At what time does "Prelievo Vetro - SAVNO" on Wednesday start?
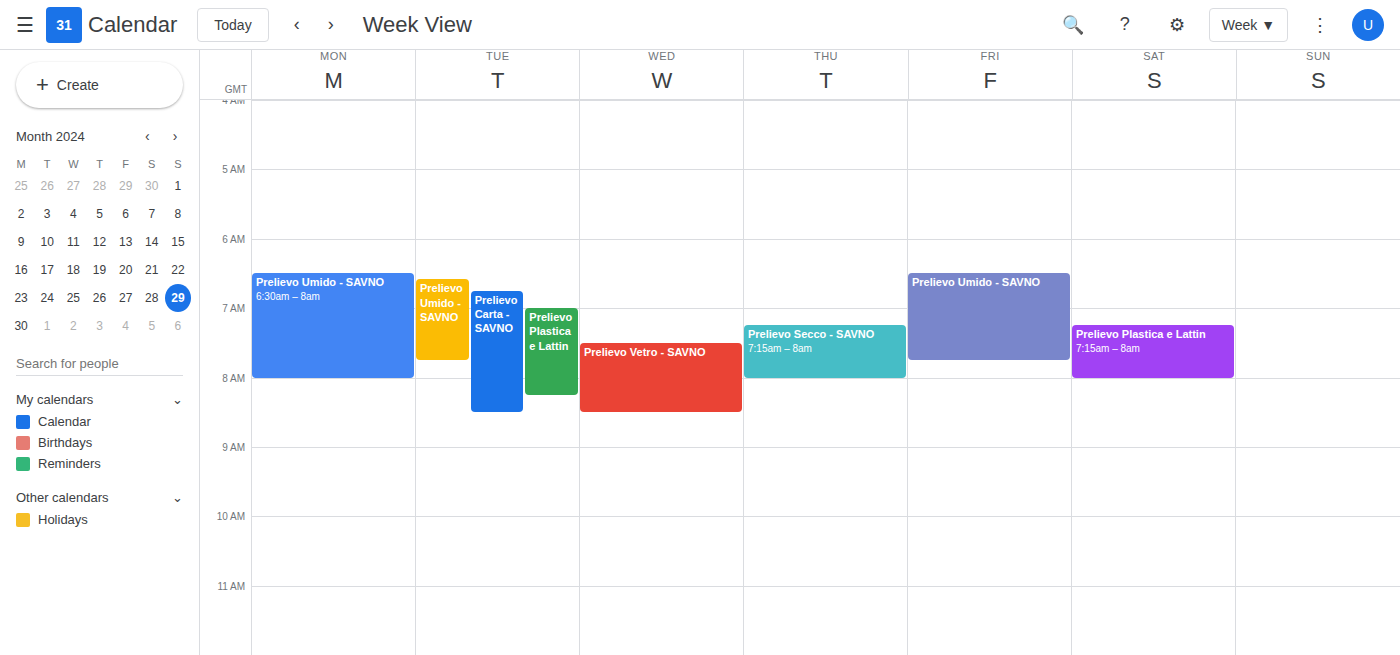
7:30 AM